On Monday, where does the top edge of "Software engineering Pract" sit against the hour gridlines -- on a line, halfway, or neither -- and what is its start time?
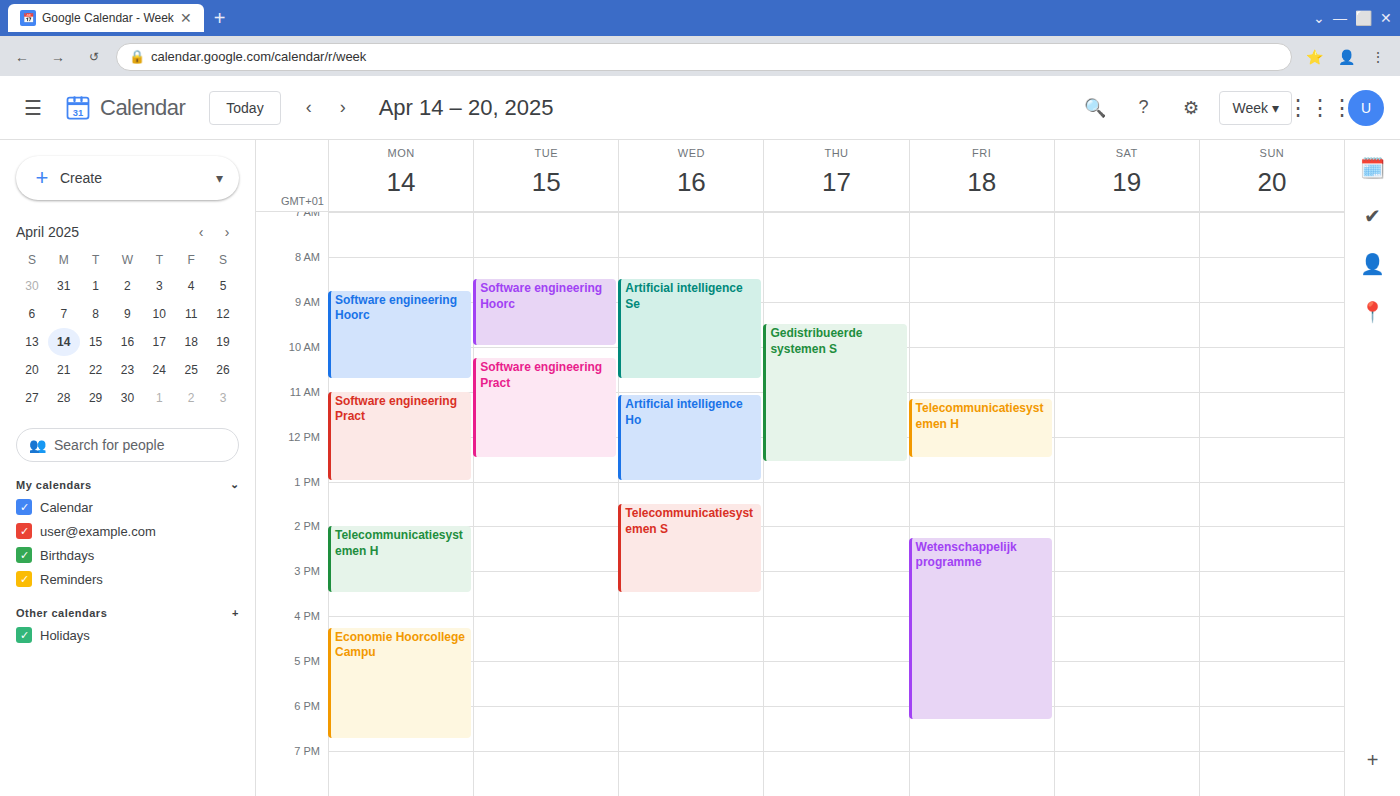
11:00 -- exactly on the 11:00 line.